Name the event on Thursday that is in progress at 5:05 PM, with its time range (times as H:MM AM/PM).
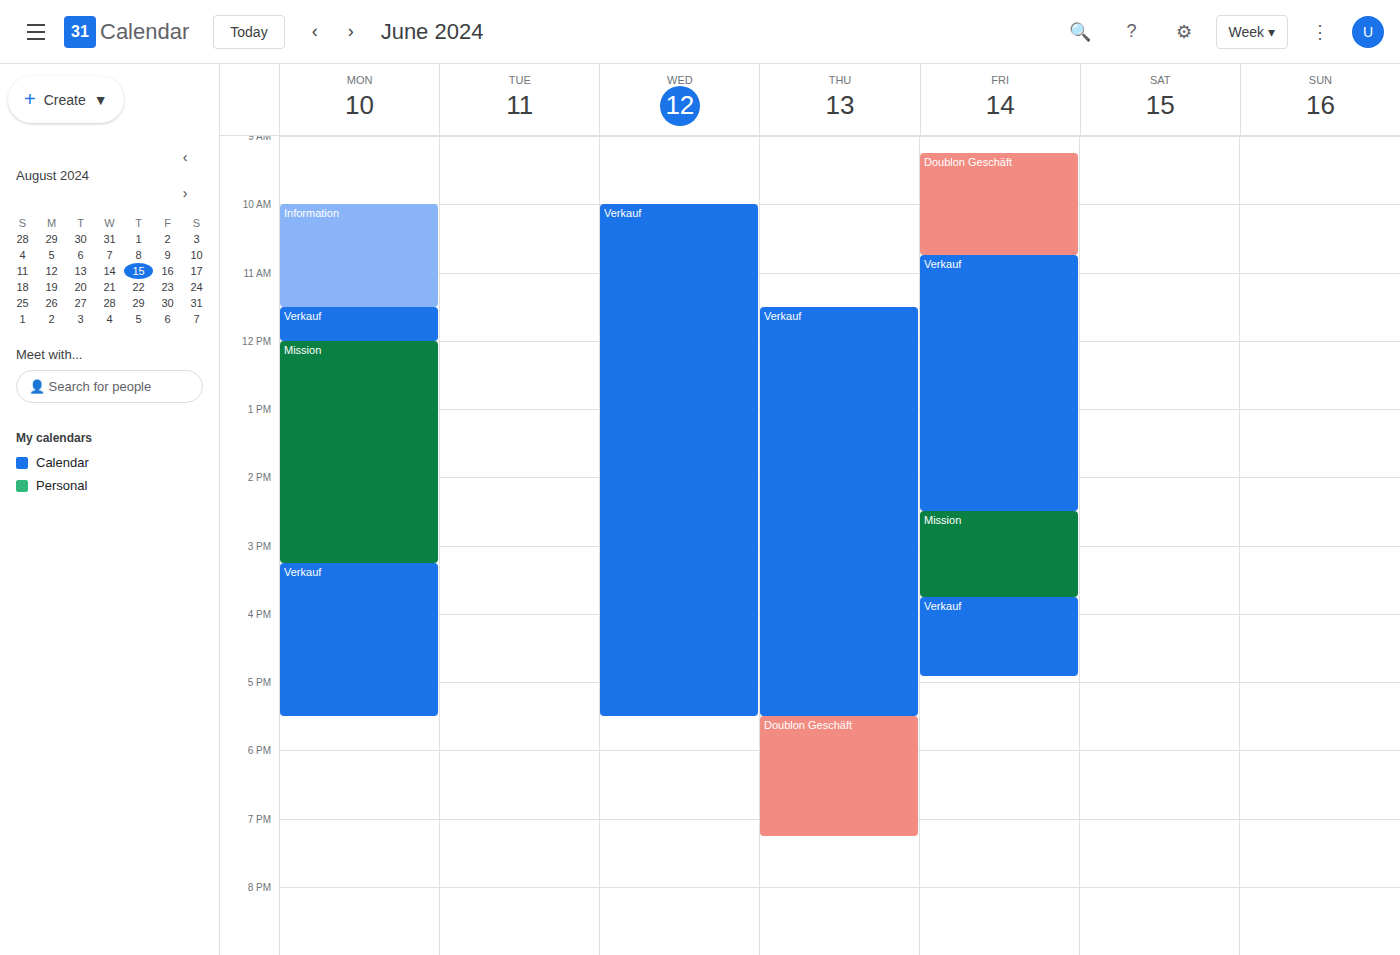
"Verkauf", 11:30 AM to 5:30 PM